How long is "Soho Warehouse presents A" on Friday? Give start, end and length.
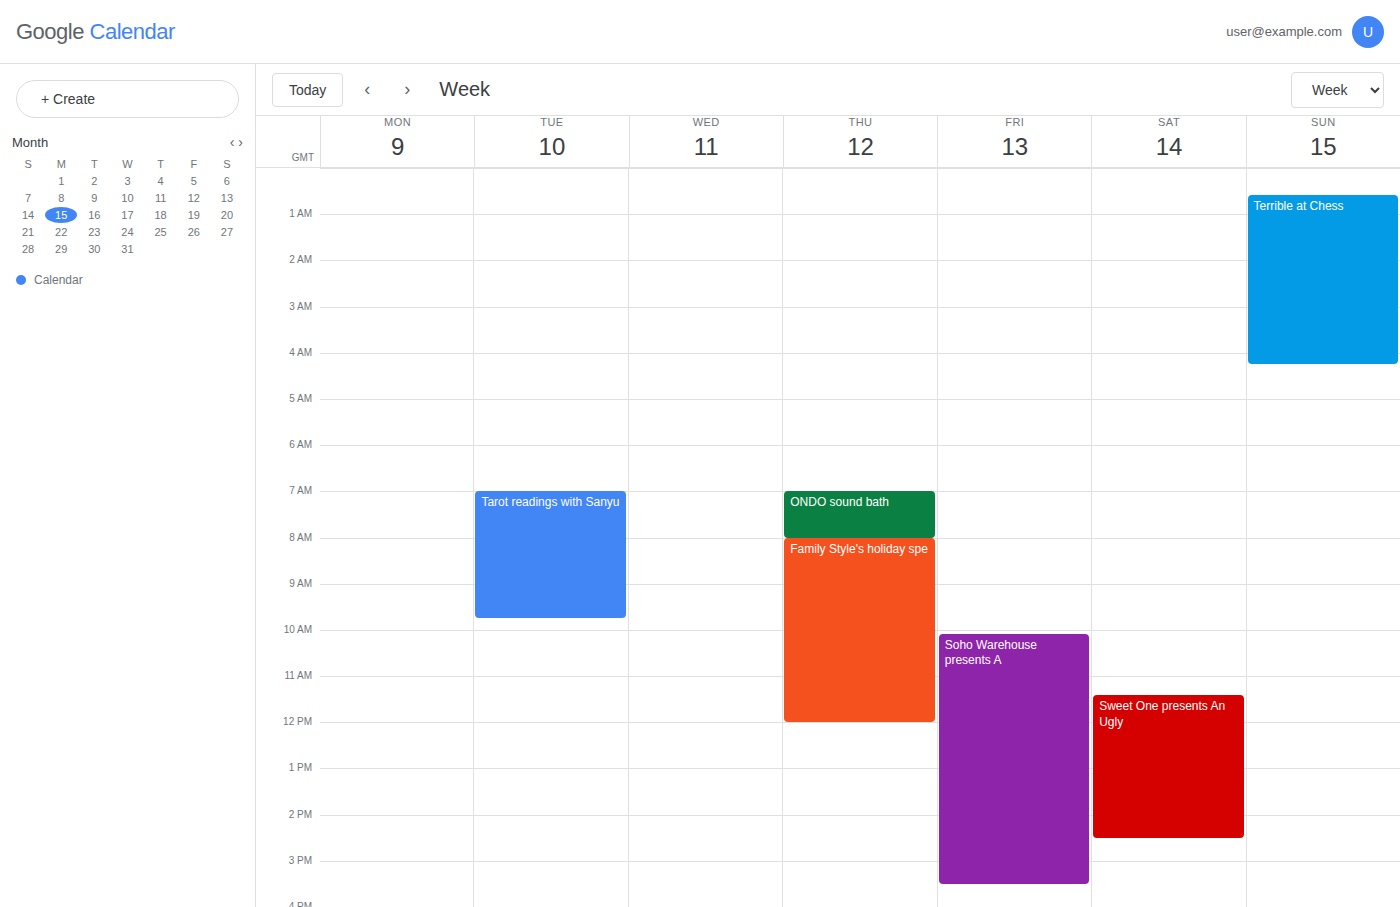
10:05 to 15:30, 5 hours 25 minutes